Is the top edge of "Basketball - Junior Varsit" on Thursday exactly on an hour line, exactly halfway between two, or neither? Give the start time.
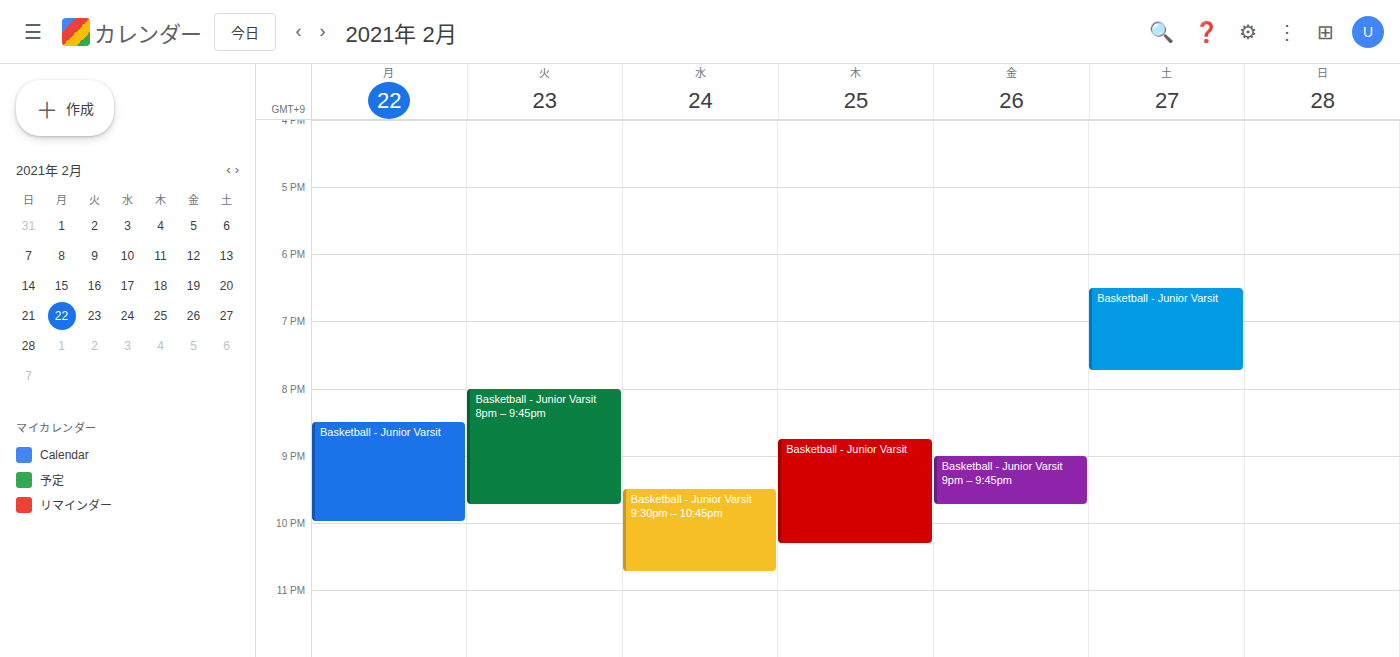
8:45 PM -- neither: three quarters of the way from the 8 PM line to the 9 PM line.